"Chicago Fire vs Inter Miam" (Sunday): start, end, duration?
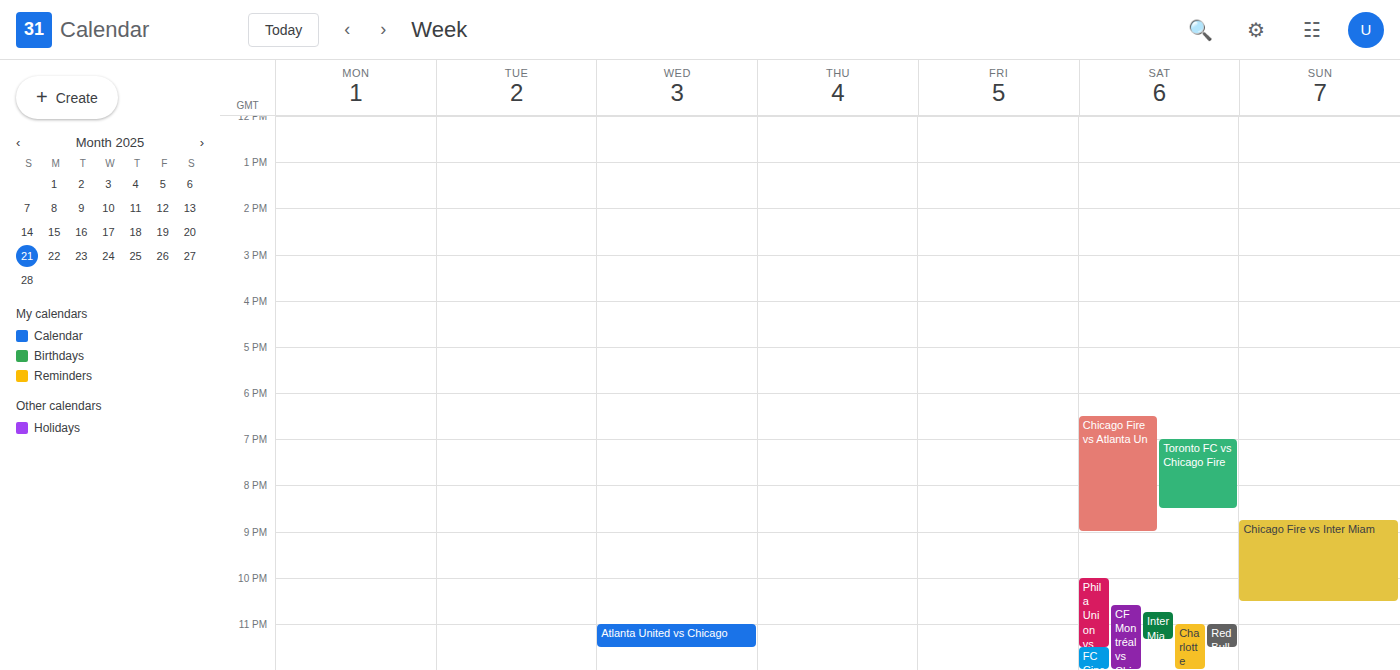
8:45 PM to 10:30 PM, 1 hour 45 minutes